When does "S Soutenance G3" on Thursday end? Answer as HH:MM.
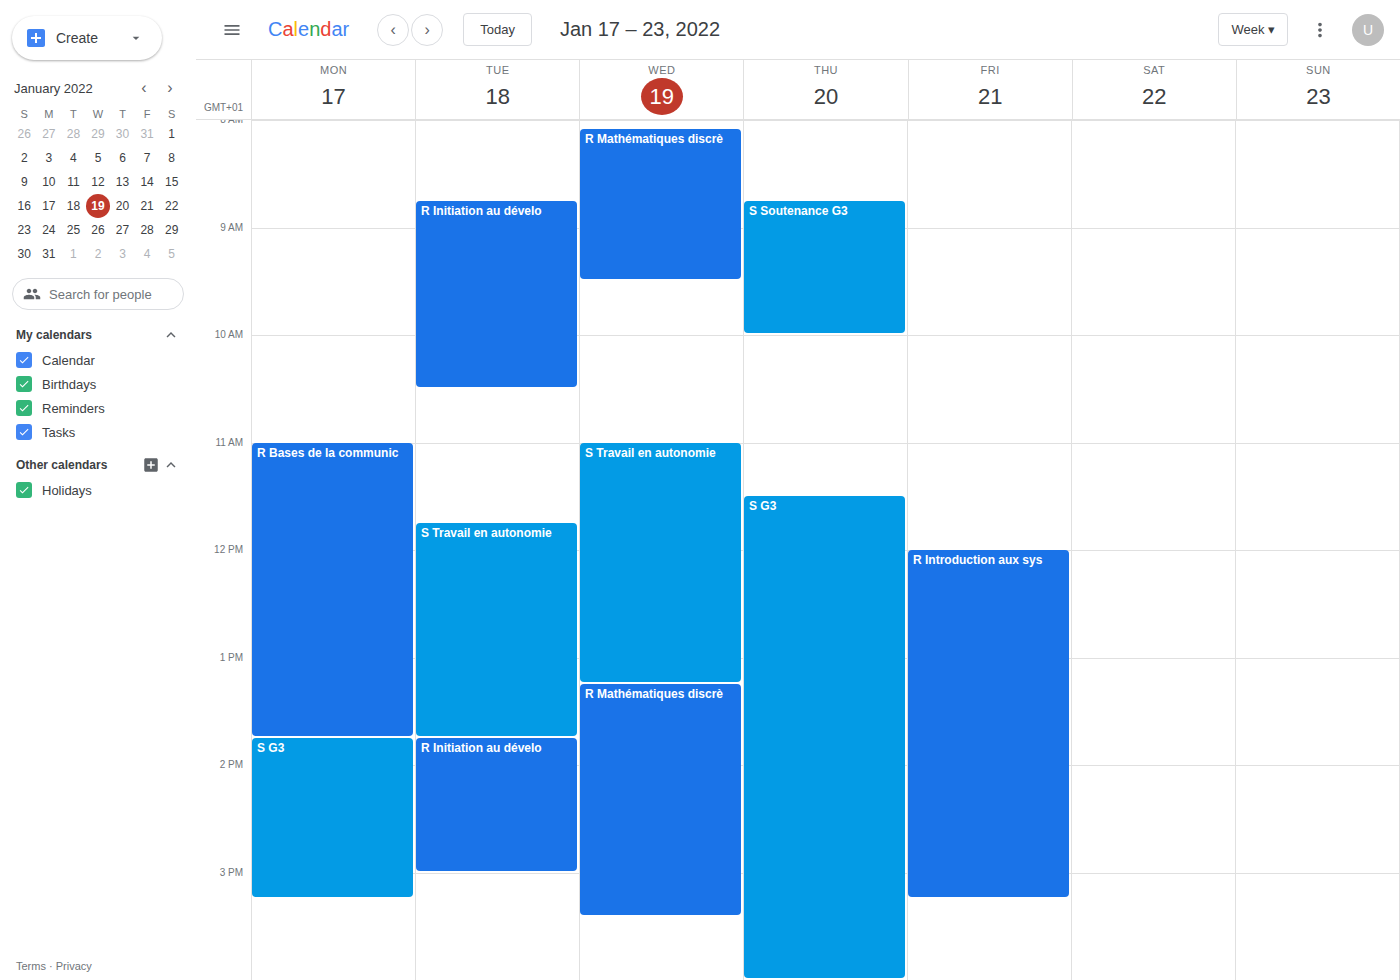
10:00